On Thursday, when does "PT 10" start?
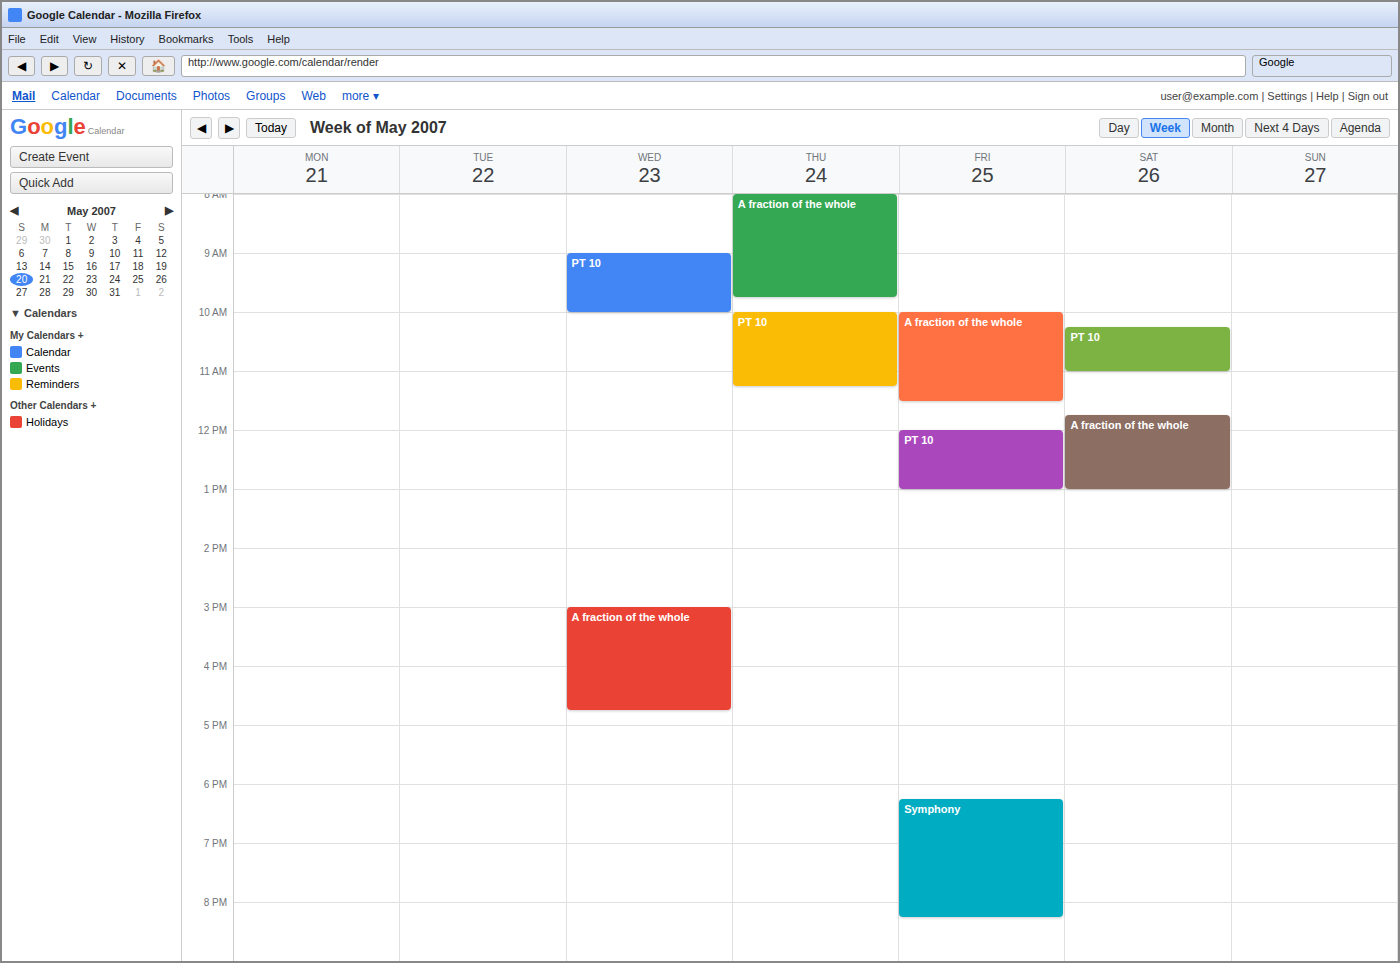
10:00 AM